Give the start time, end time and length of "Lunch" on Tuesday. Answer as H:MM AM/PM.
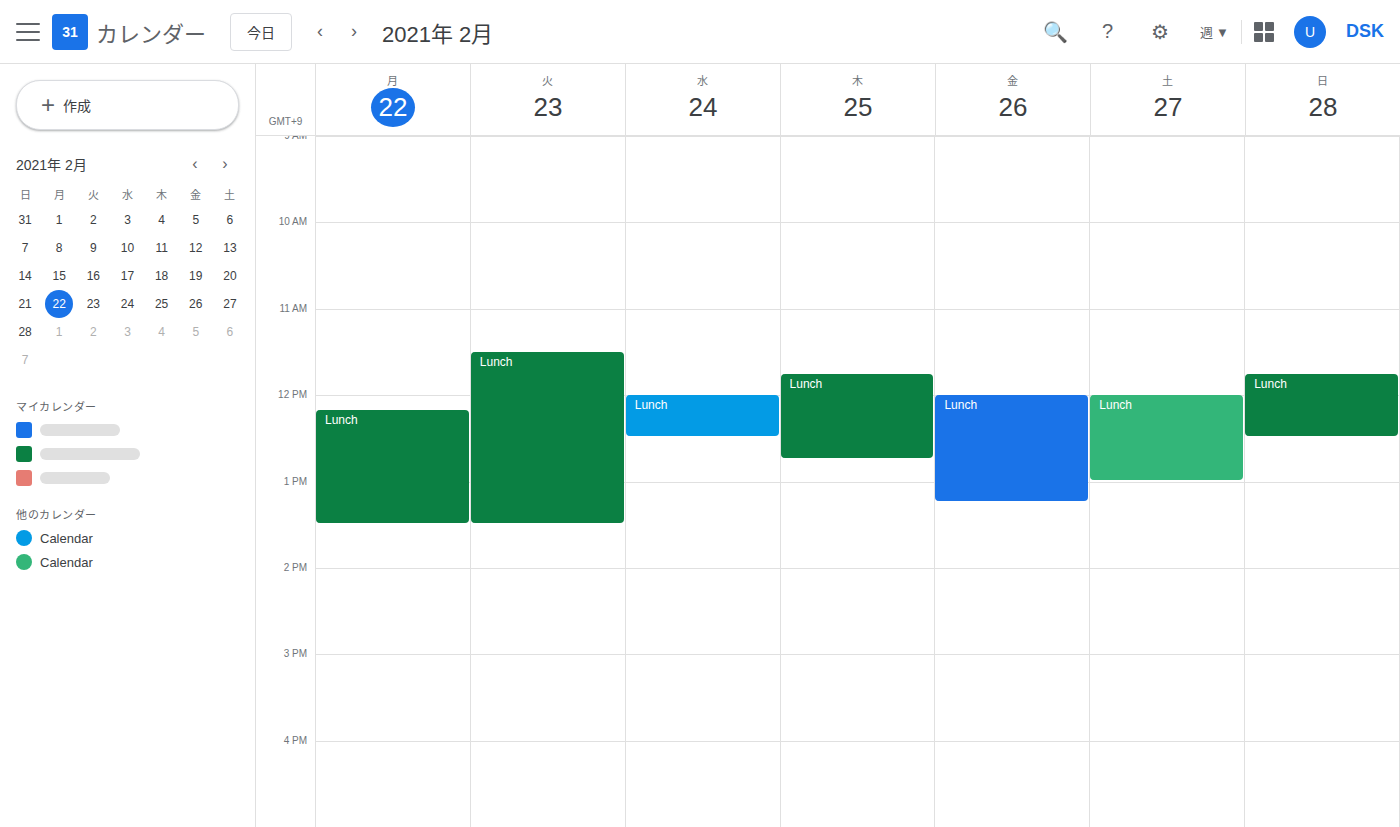
11:30 AM to 1:30 PM, 2 hours